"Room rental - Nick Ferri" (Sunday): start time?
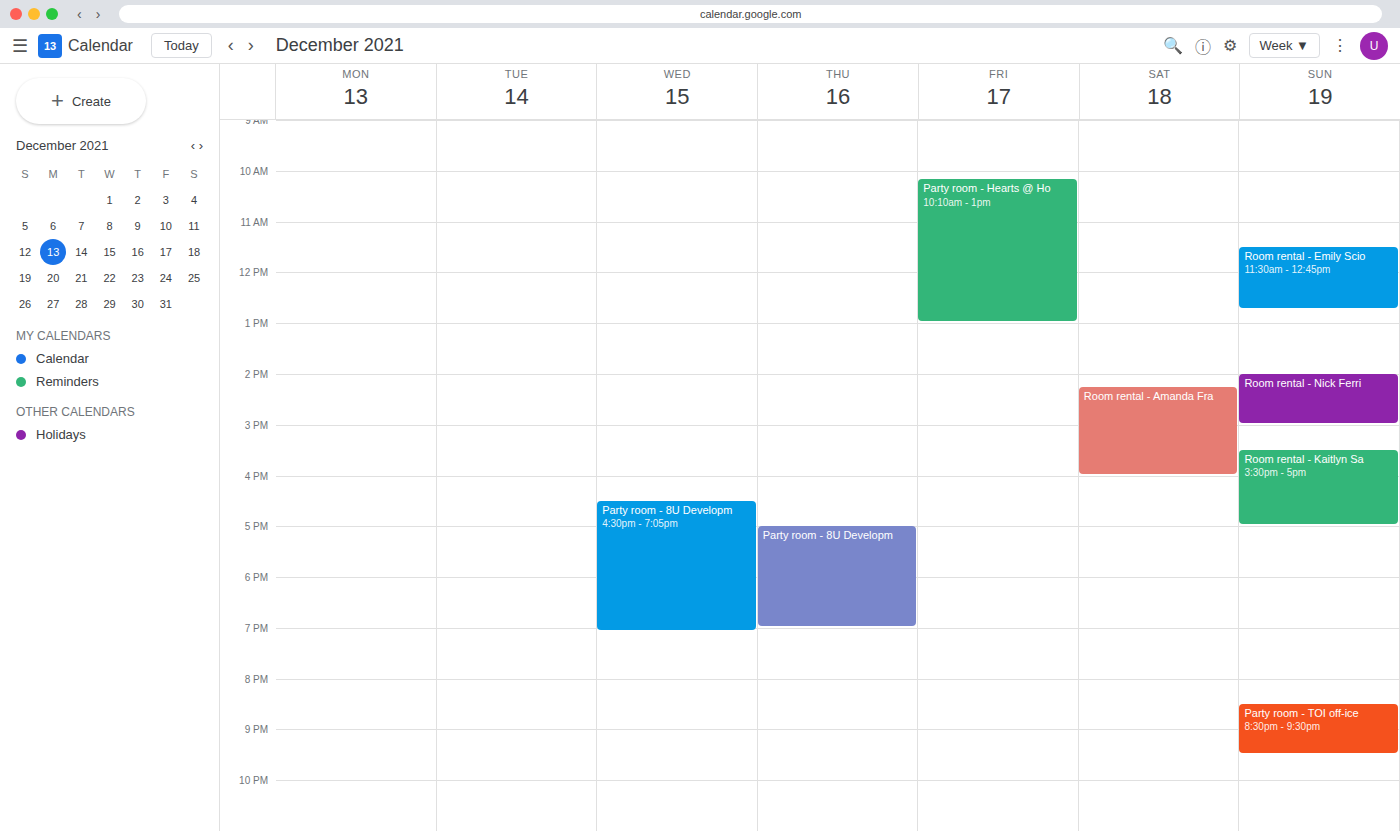
2:00 PM